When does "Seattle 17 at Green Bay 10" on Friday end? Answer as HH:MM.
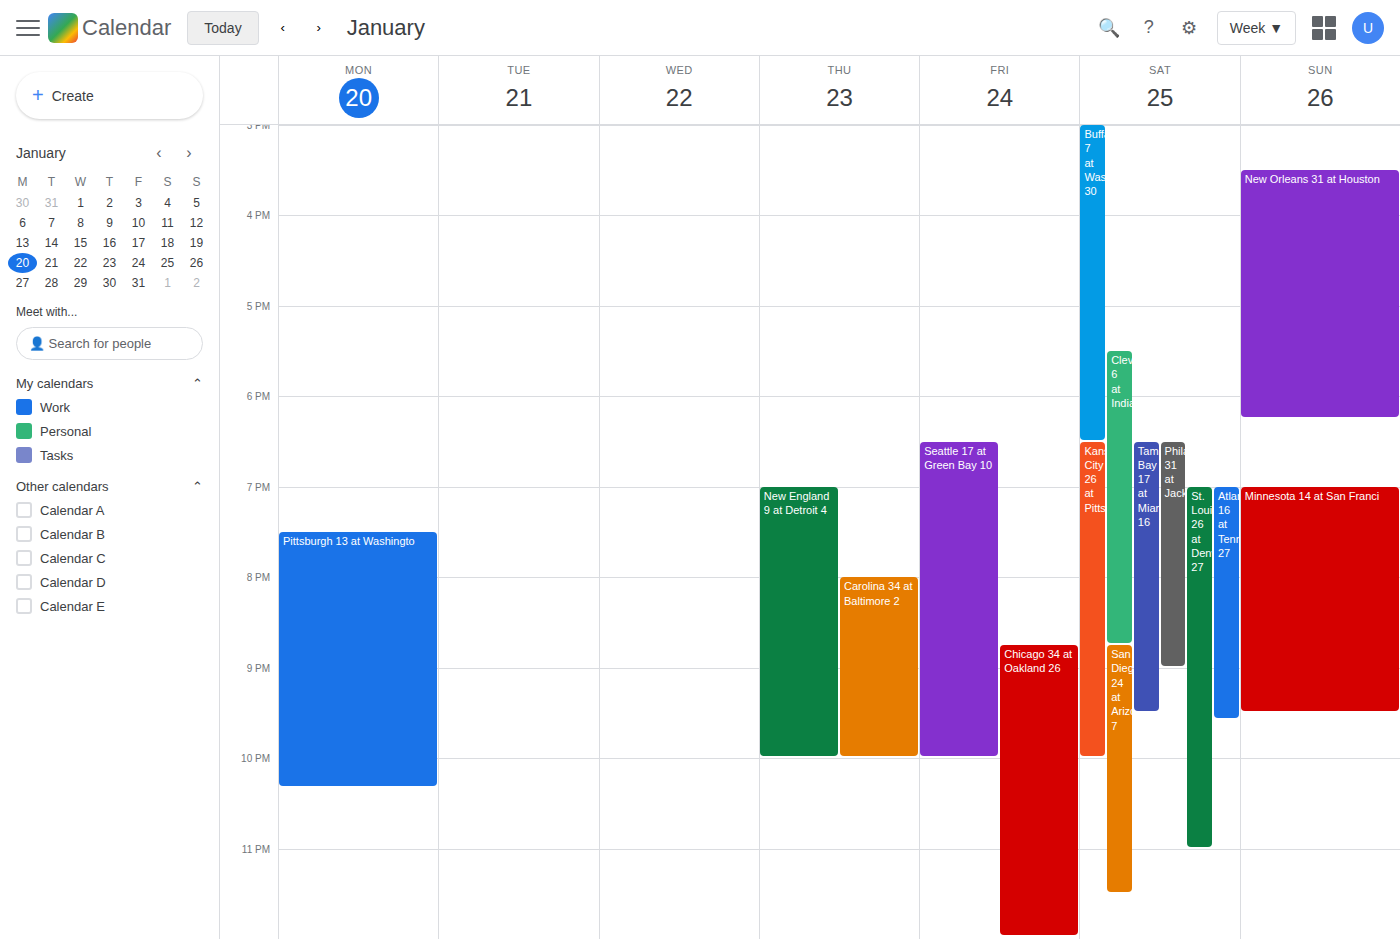
22:00